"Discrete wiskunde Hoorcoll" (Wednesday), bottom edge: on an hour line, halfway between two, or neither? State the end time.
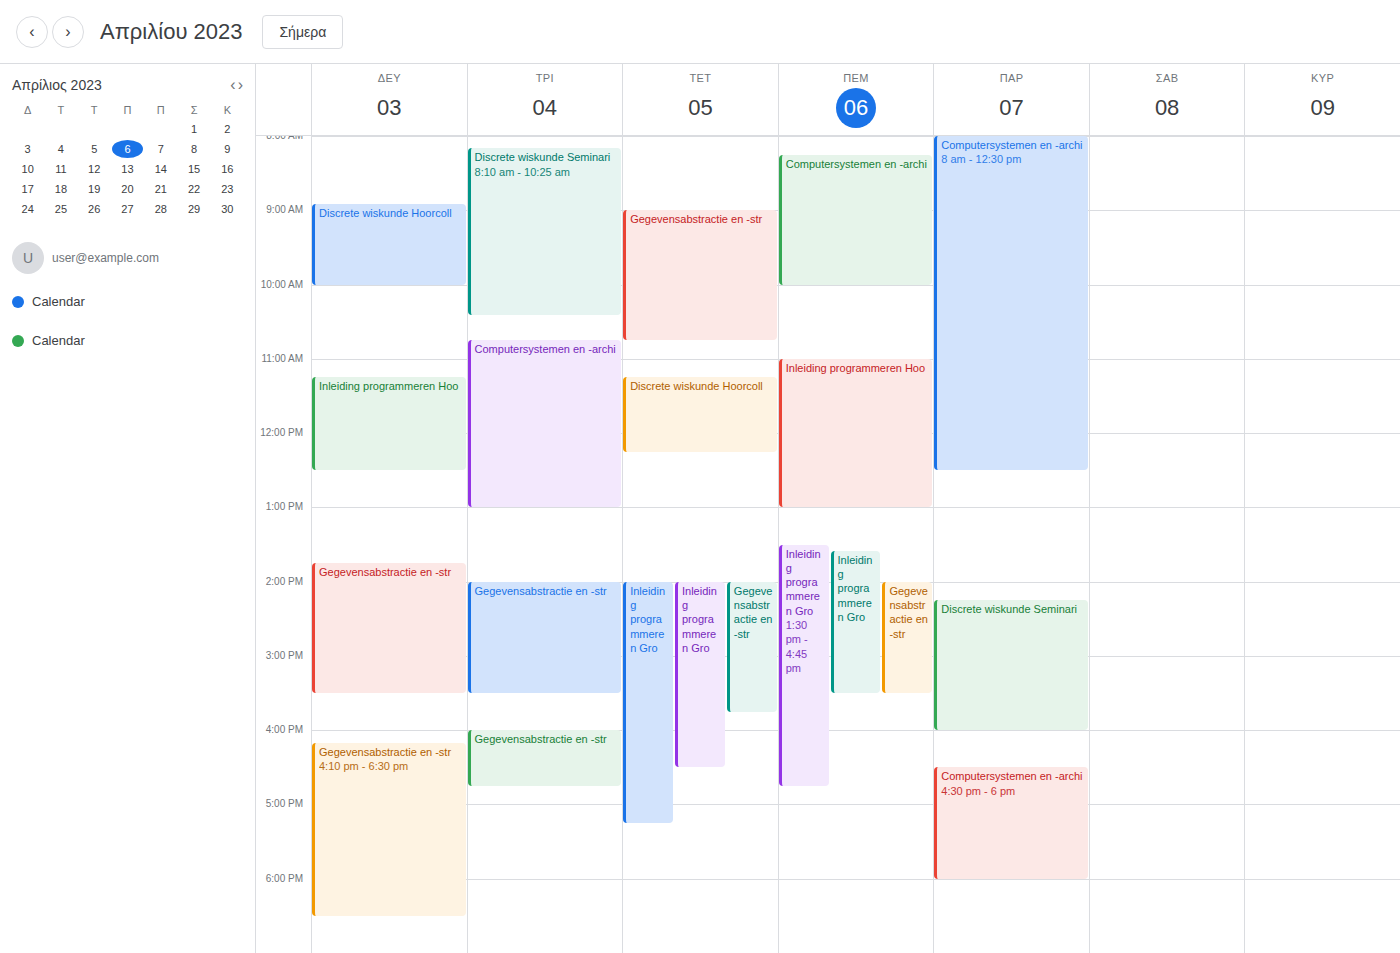
12:15 PM -- neither: a quarter of the way from the 12 PM line to the 1 PM line.